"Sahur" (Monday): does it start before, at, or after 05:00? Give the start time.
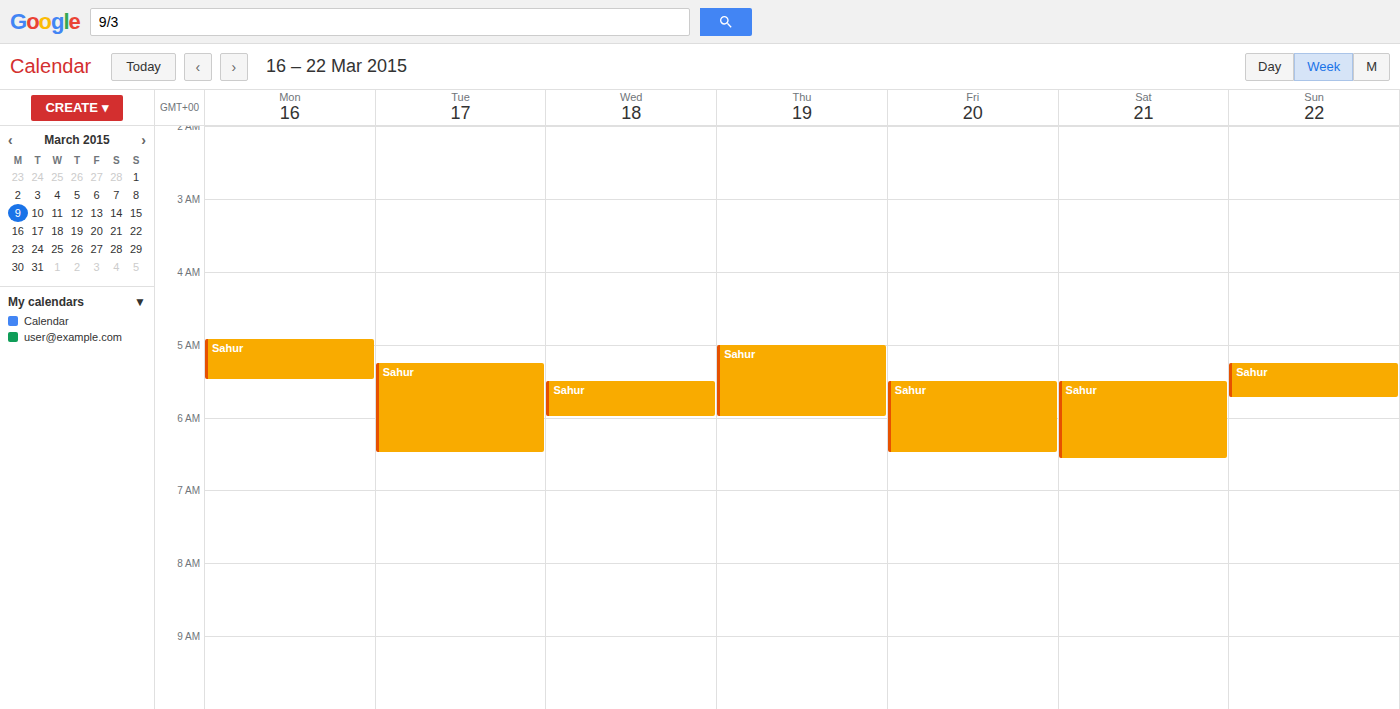
04:55 -- before 05:00, 5 minutes above the 05:00 line.